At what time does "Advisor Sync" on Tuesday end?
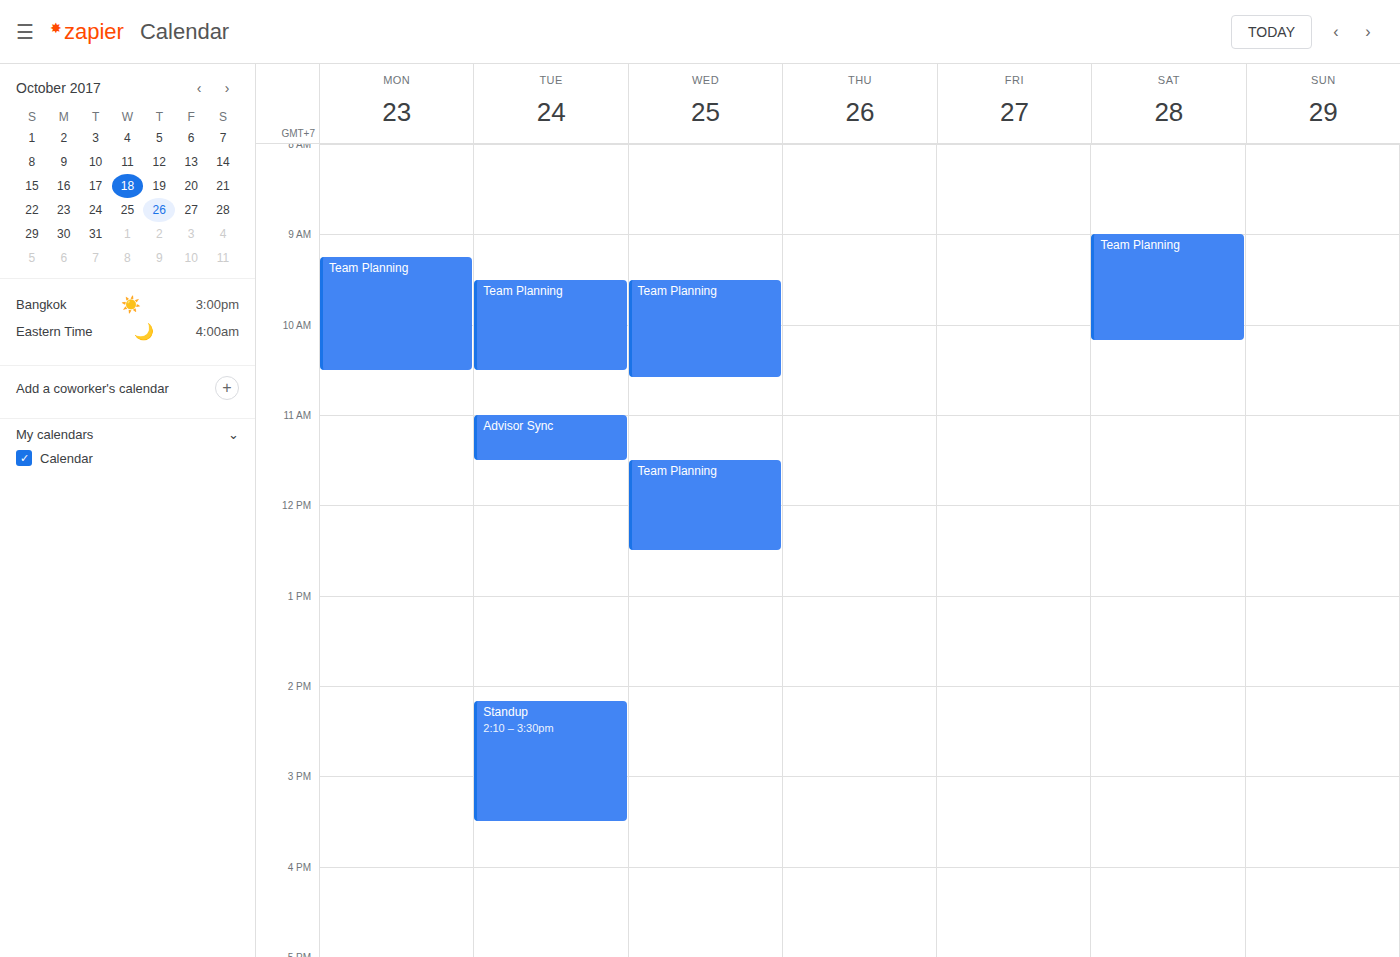
11:30 AM